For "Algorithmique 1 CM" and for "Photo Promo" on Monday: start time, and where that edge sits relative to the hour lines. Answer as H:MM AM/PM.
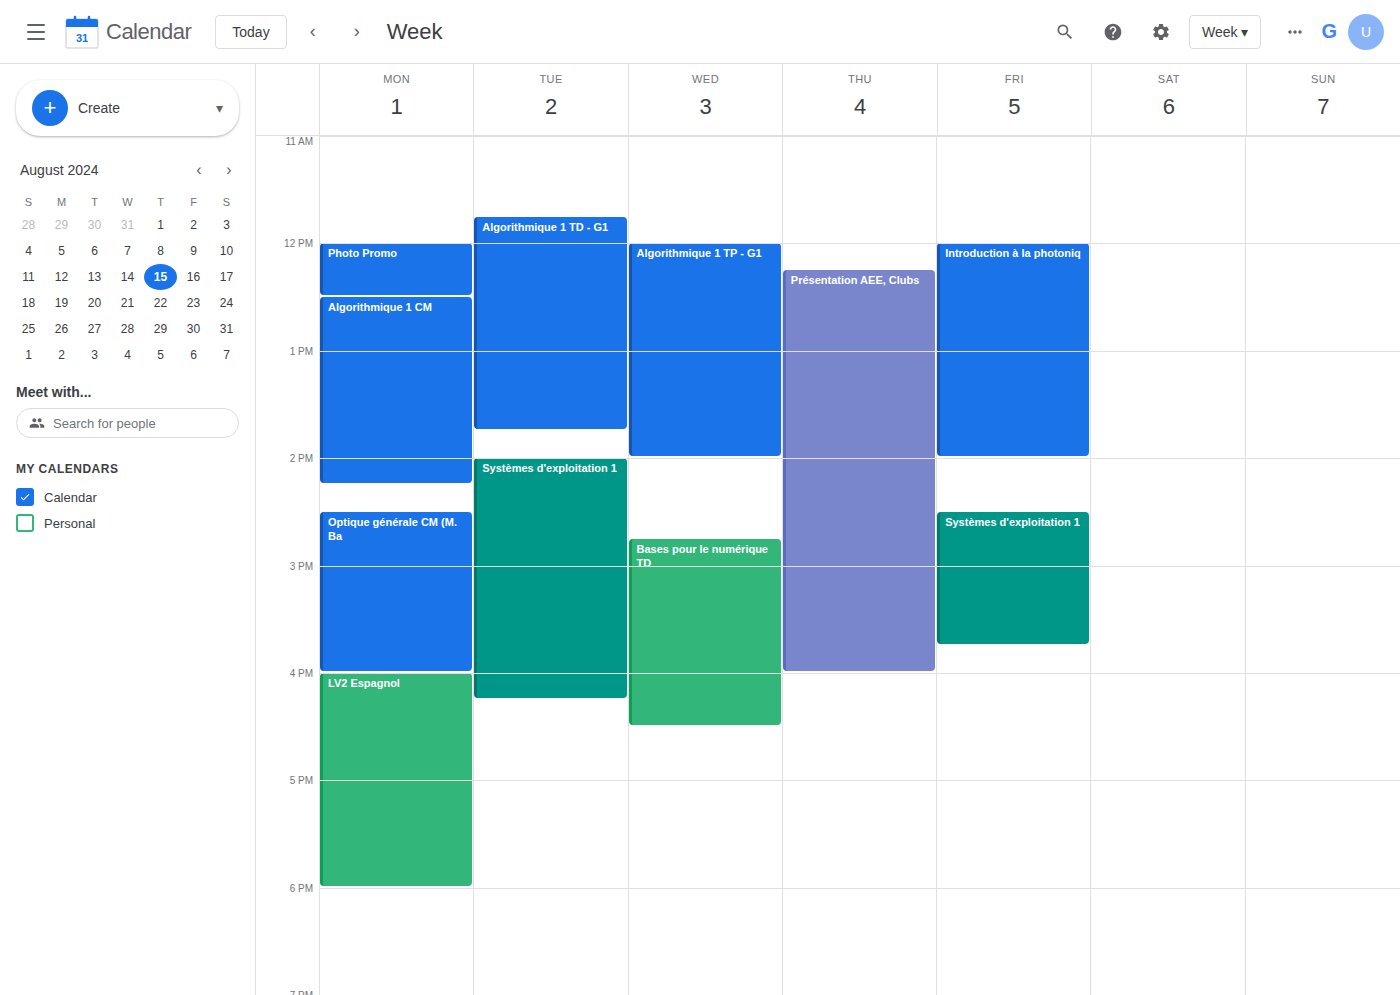
"Algorithmique 1 CM": 12:30 PM, halfway between the 12 PM and 1 PM lines. "Photo Promo": 12:00 PM, exactly on the 12 PM line.